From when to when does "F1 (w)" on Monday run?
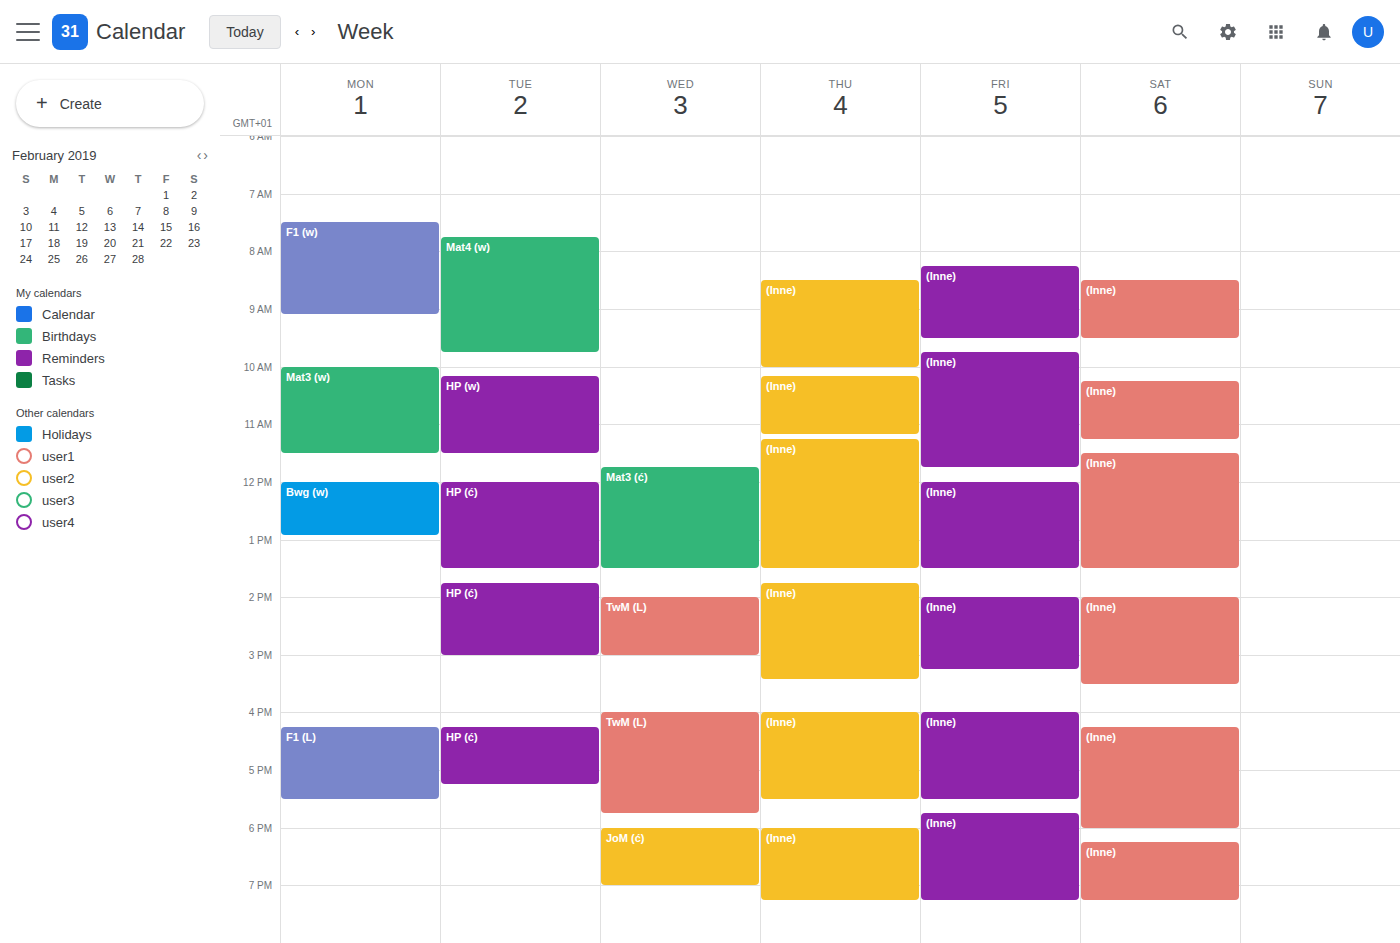
7:30 AM to 9:05 AM